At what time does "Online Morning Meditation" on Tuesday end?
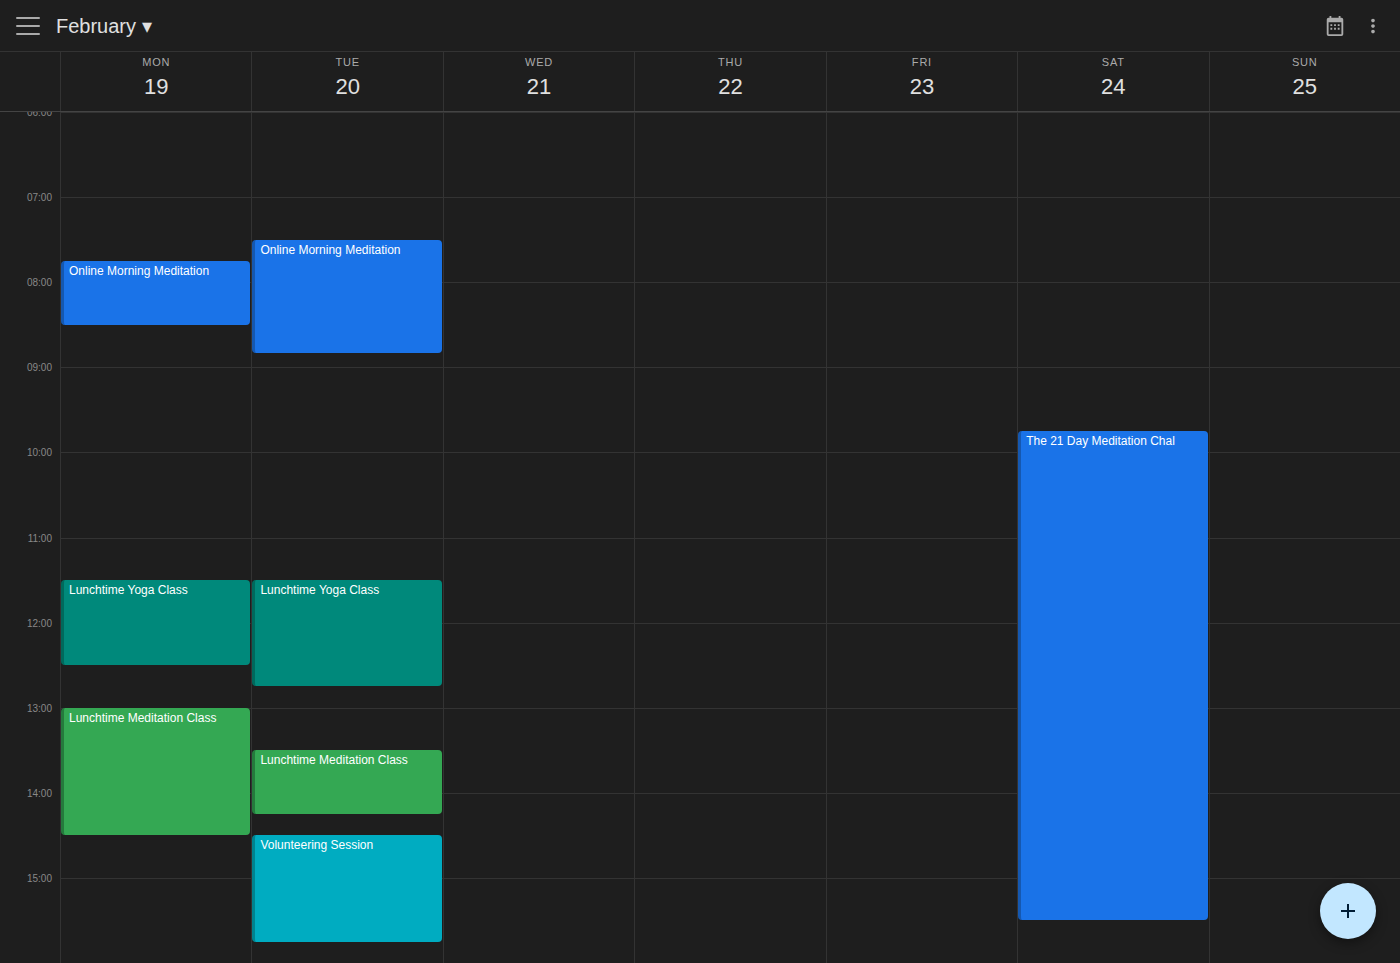
8:50 AM